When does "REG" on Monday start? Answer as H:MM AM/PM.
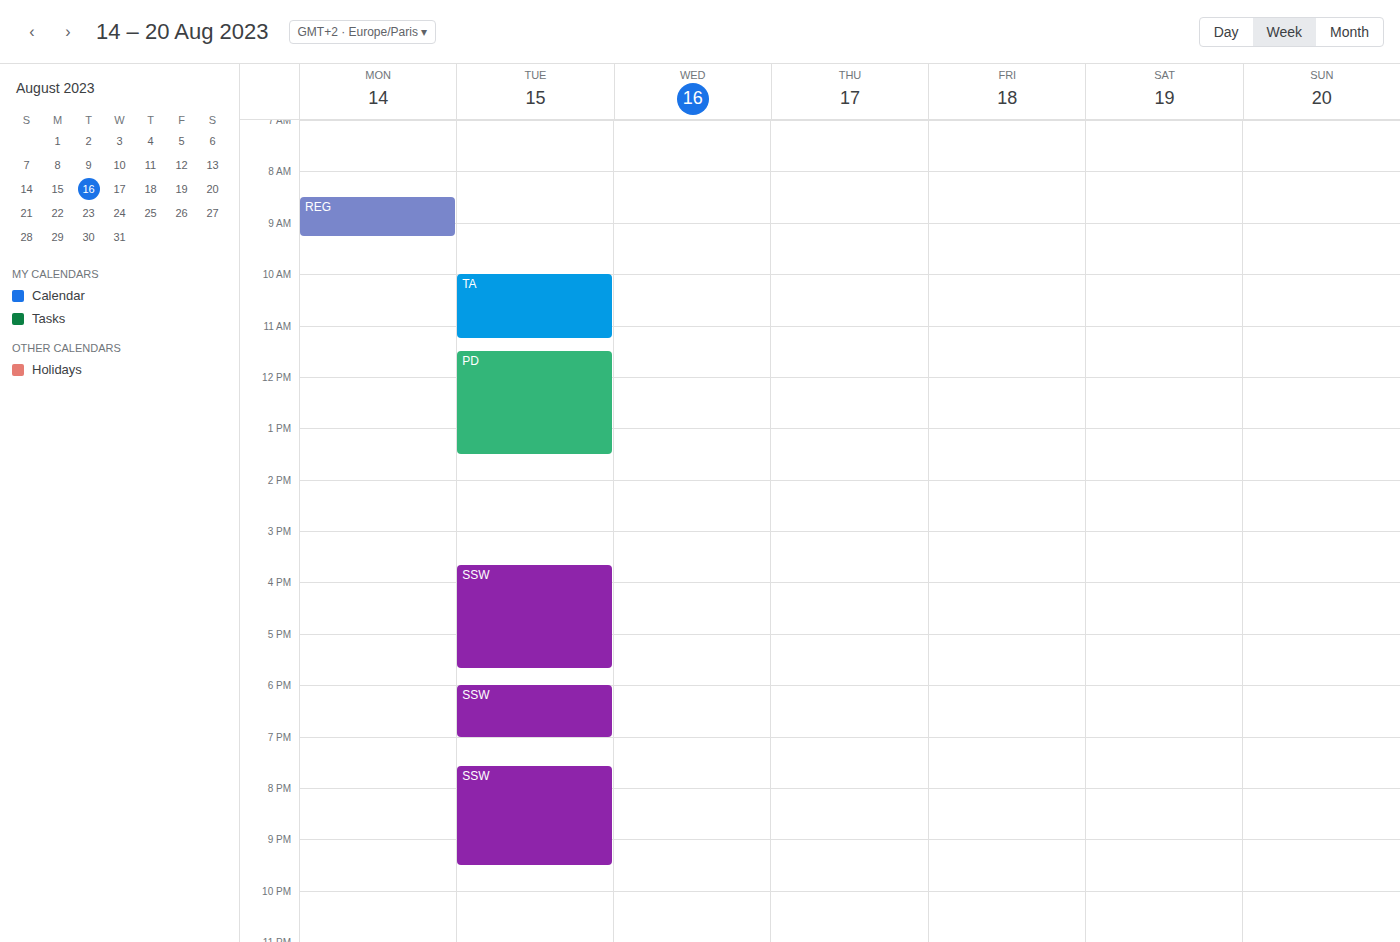
8:30 AM